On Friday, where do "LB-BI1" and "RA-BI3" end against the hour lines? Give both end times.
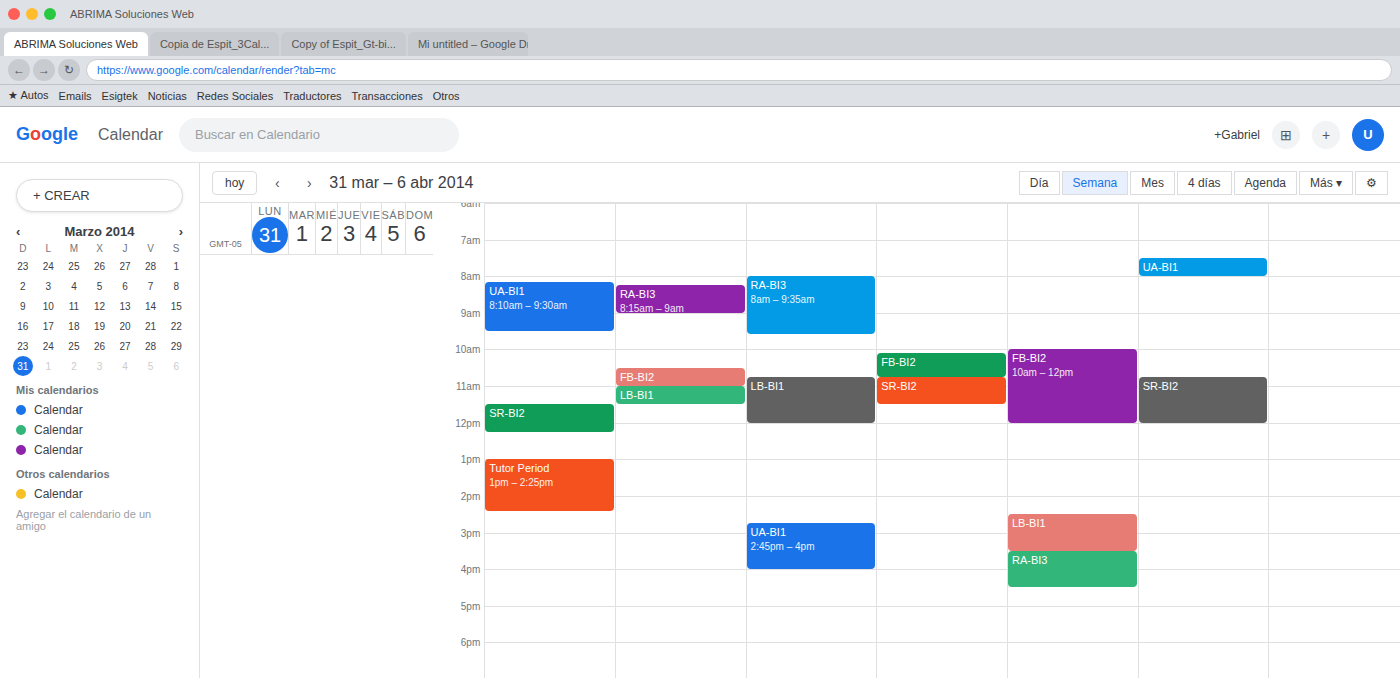
"LB-BI1": 3:30 PM, halfway between the 3 PM and 4 PM lines. "RA-BI3": 4:30 PM, halfway between the 4 PM and 5 PM lines.